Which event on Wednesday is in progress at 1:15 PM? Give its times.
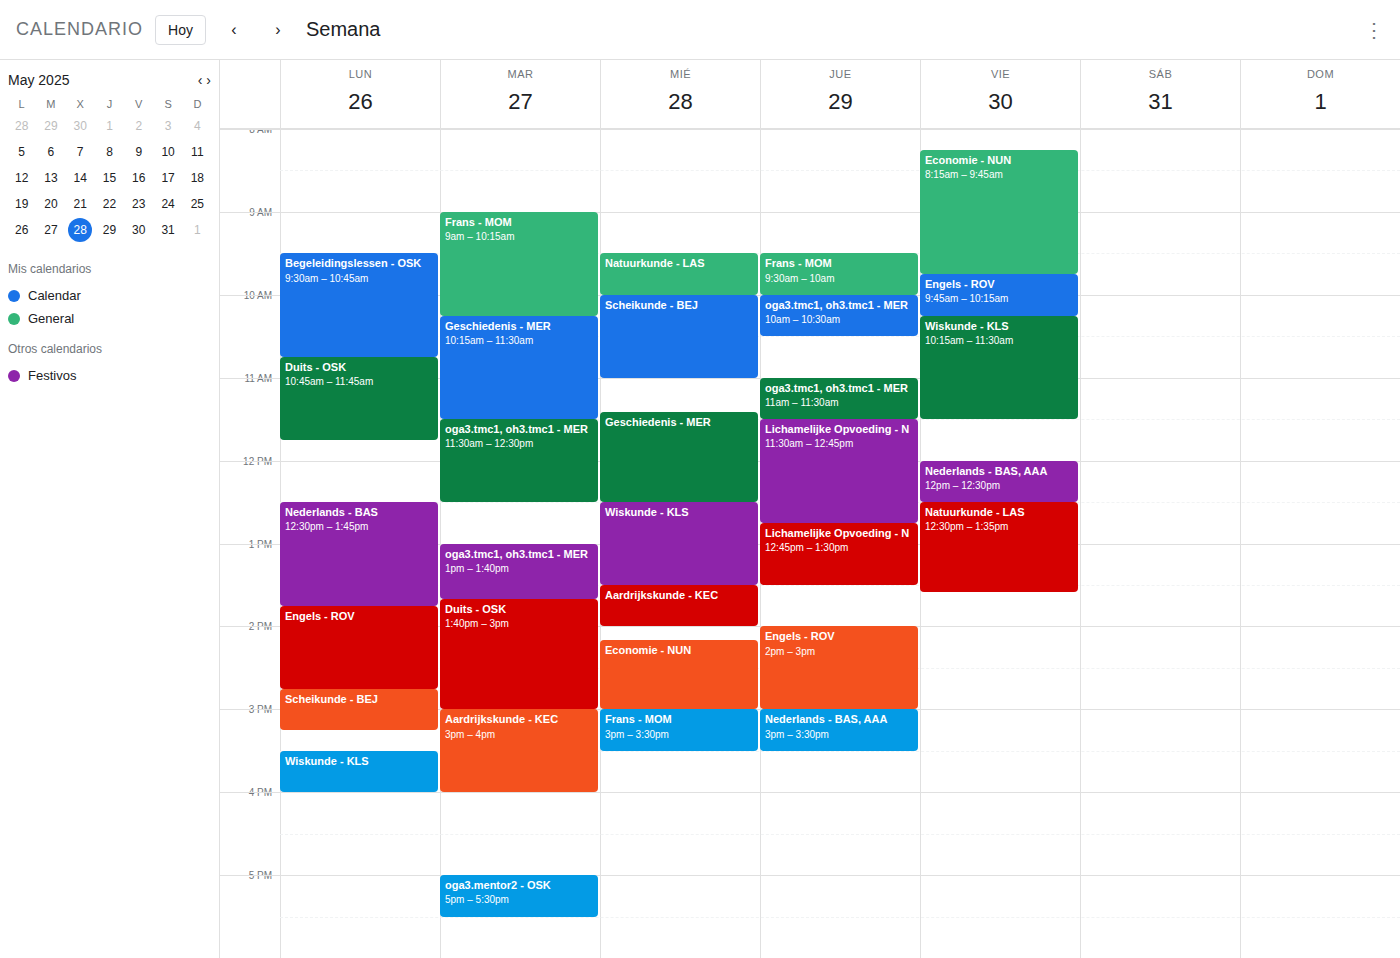
"Wiskunde - KLS", 12:30 PM to 1:30 PM